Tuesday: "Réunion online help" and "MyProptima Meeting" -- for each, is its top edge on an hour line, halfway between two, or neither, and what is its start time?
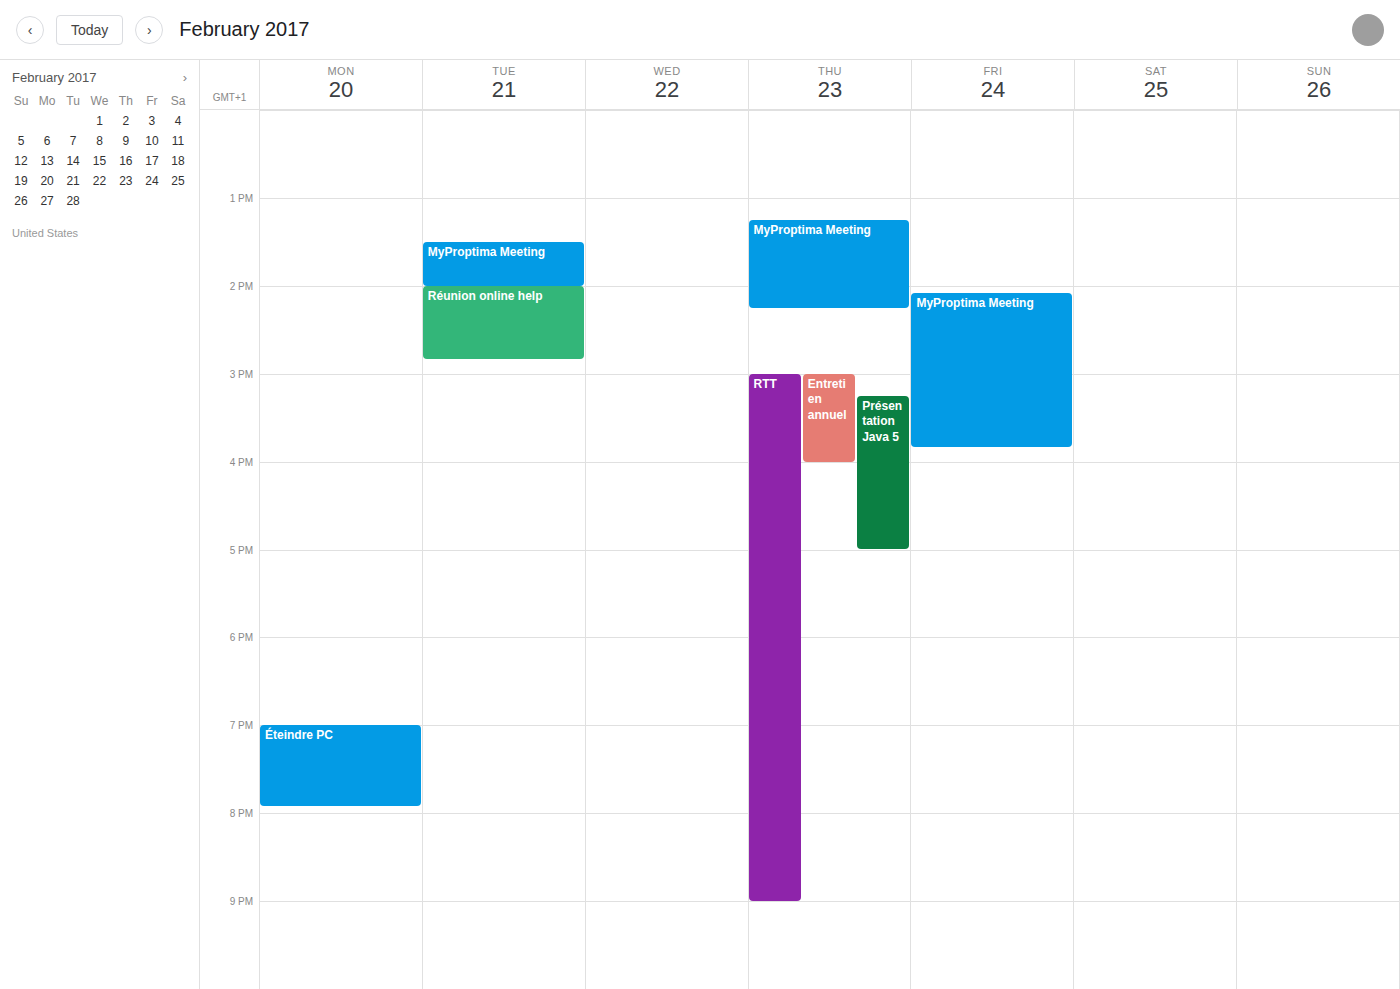
"Réunion online help": 14:00, exactly on the 14:00 line. "MyProptima Meeting": 13:30, halfway between the 13:00 and 14:00 lines.